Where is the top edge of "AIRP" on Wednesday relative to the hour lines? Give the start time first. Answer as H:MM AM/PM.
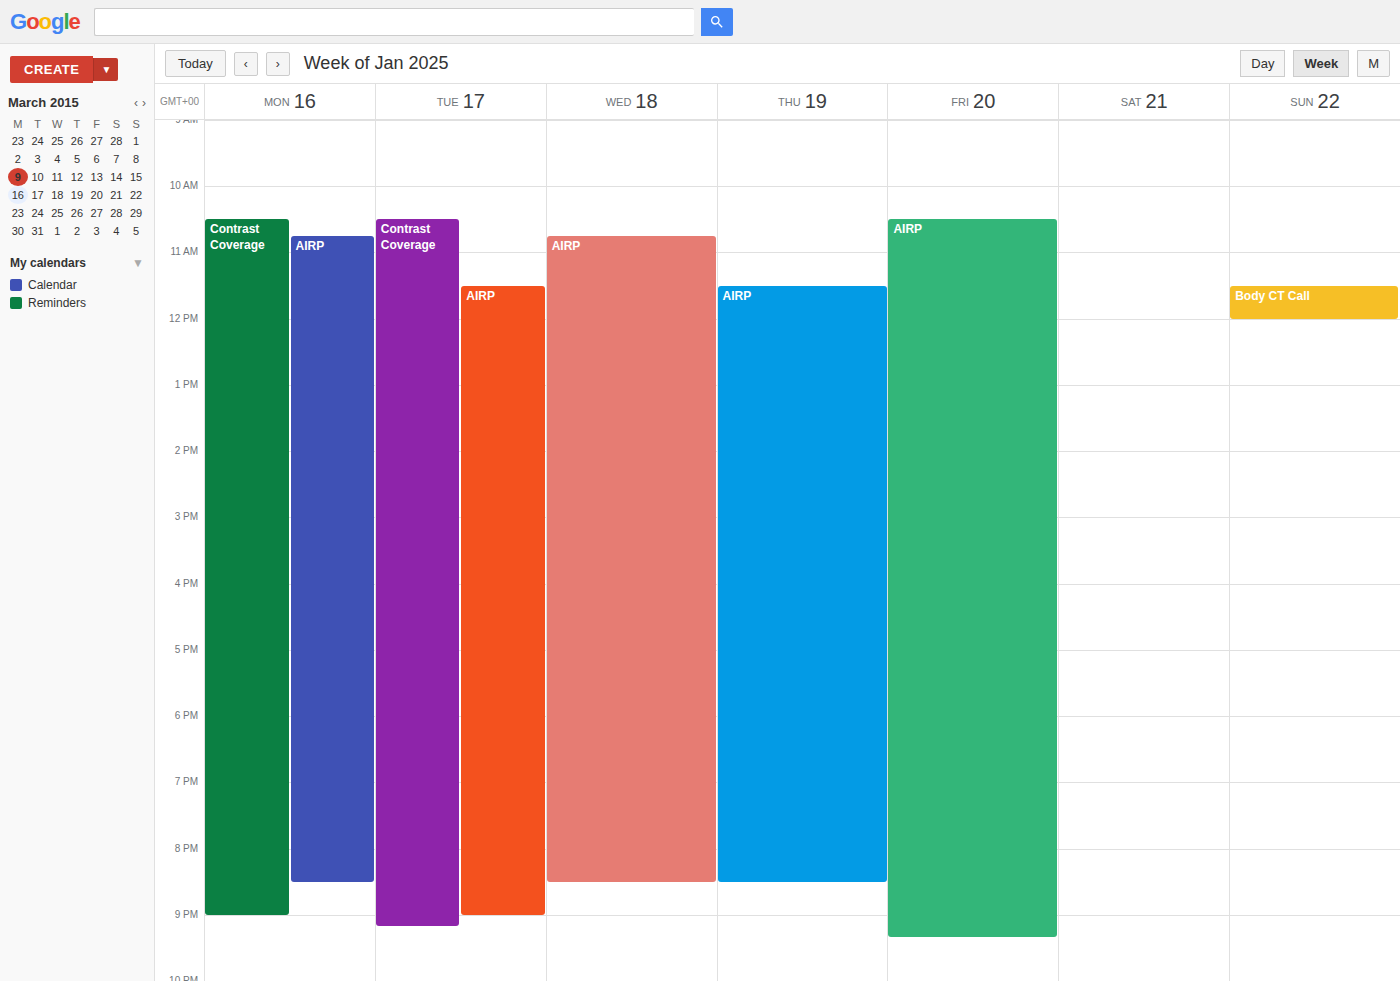
10:45 AM -- neither: three quarters of the way from the 10 AM line to the 11 AM line.